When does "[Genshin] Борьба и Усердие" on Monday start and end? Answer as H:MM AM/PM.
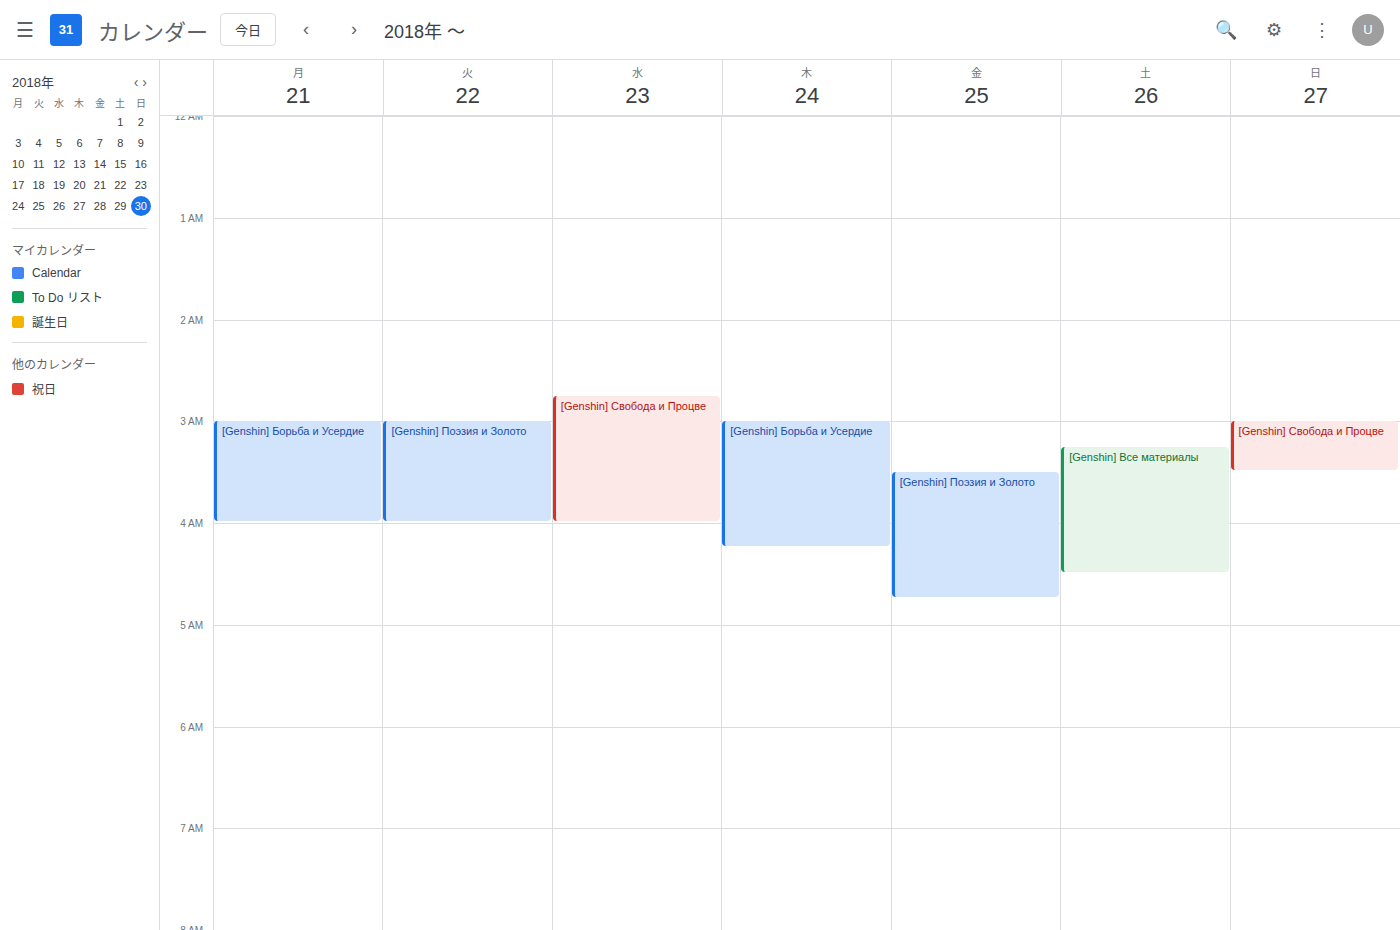
3:00 AM to 4:00 AM